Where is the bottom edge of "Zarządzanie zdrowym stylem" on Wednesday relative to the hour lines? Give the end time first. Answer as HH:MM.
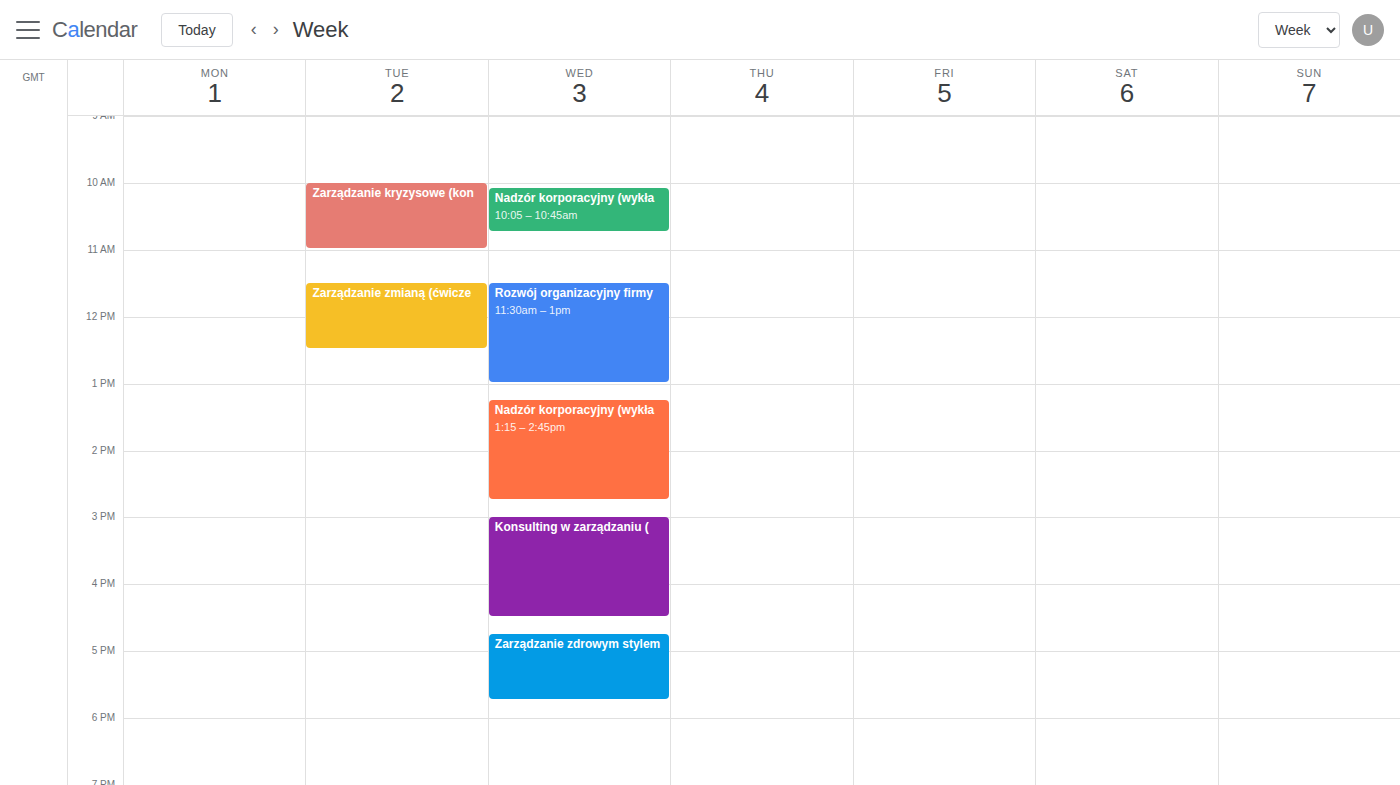
17:45 -- neither: three quarters of the way from the 17:00 line to the 18:00 line.